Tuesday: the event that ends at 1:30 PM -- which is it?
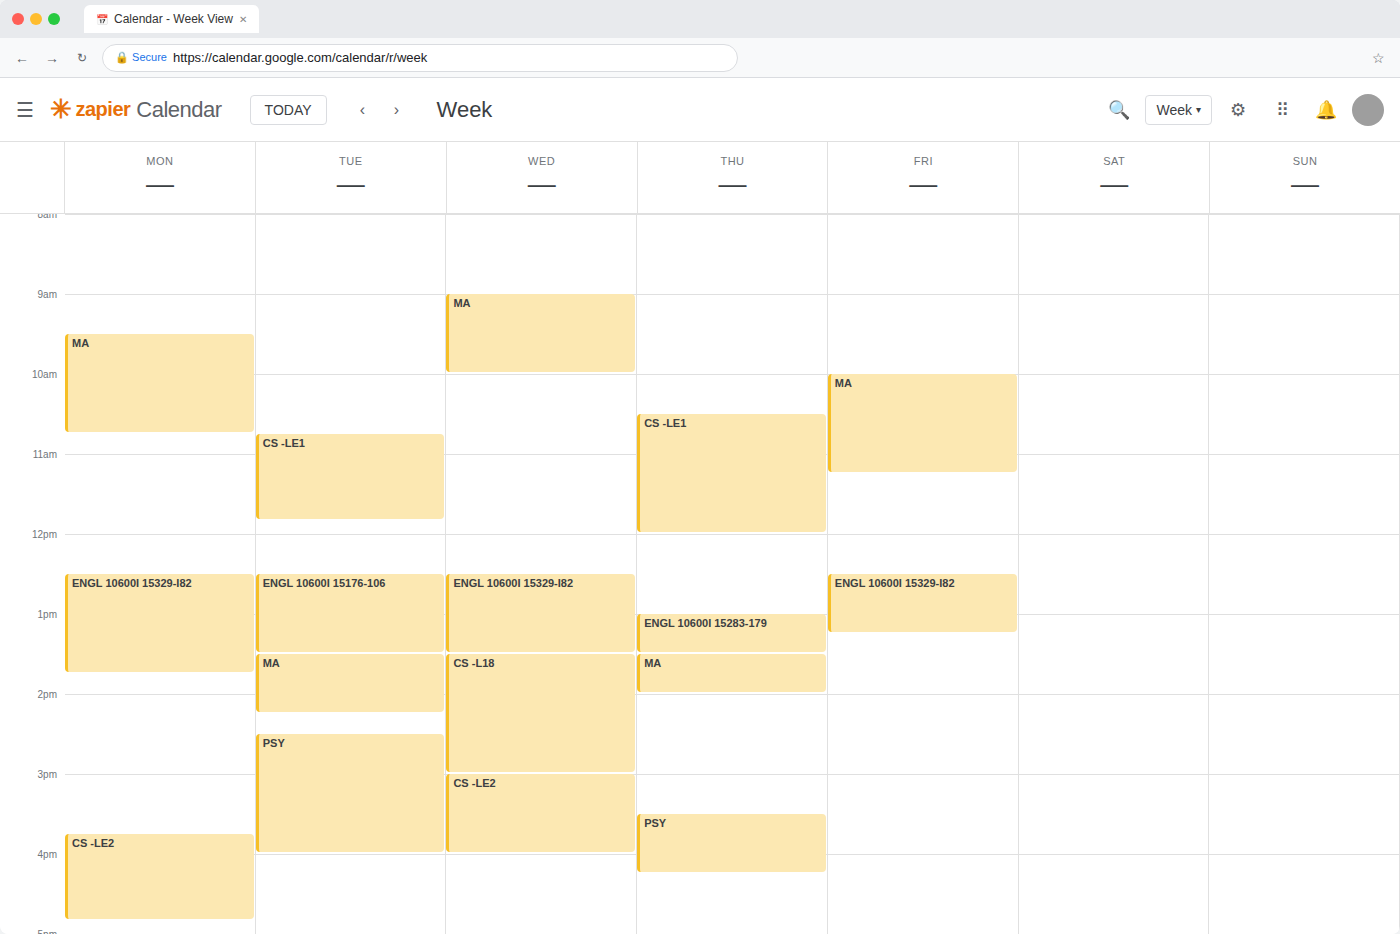
"ENGL 10600I 15176-106"